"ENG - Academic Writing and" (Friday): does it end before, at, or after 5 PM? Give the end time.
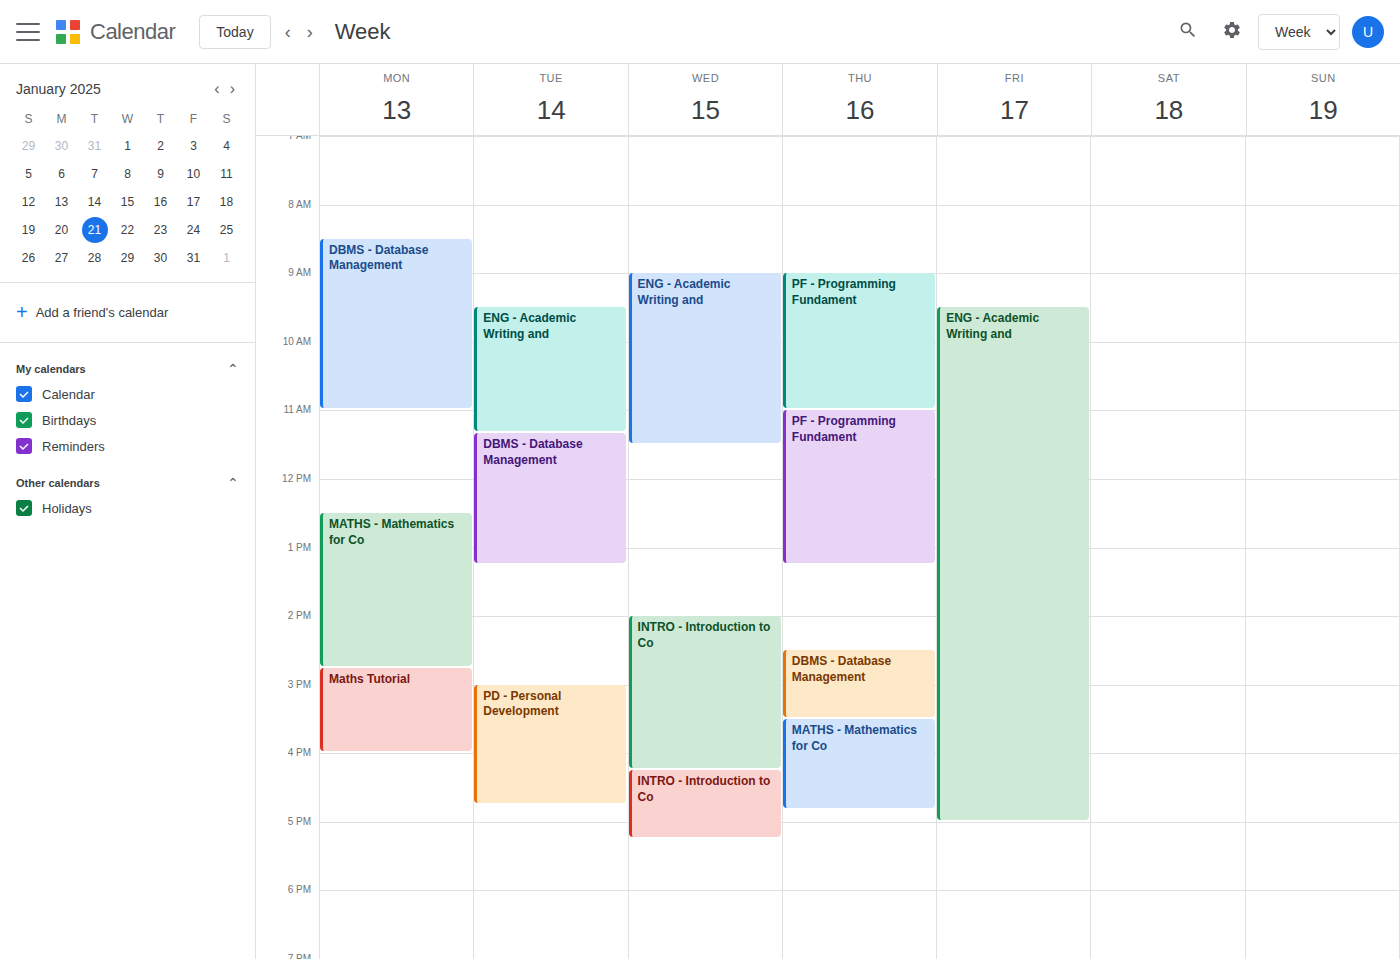
5:00 PM -- exactly at 5 PM, on the 5 PM line.